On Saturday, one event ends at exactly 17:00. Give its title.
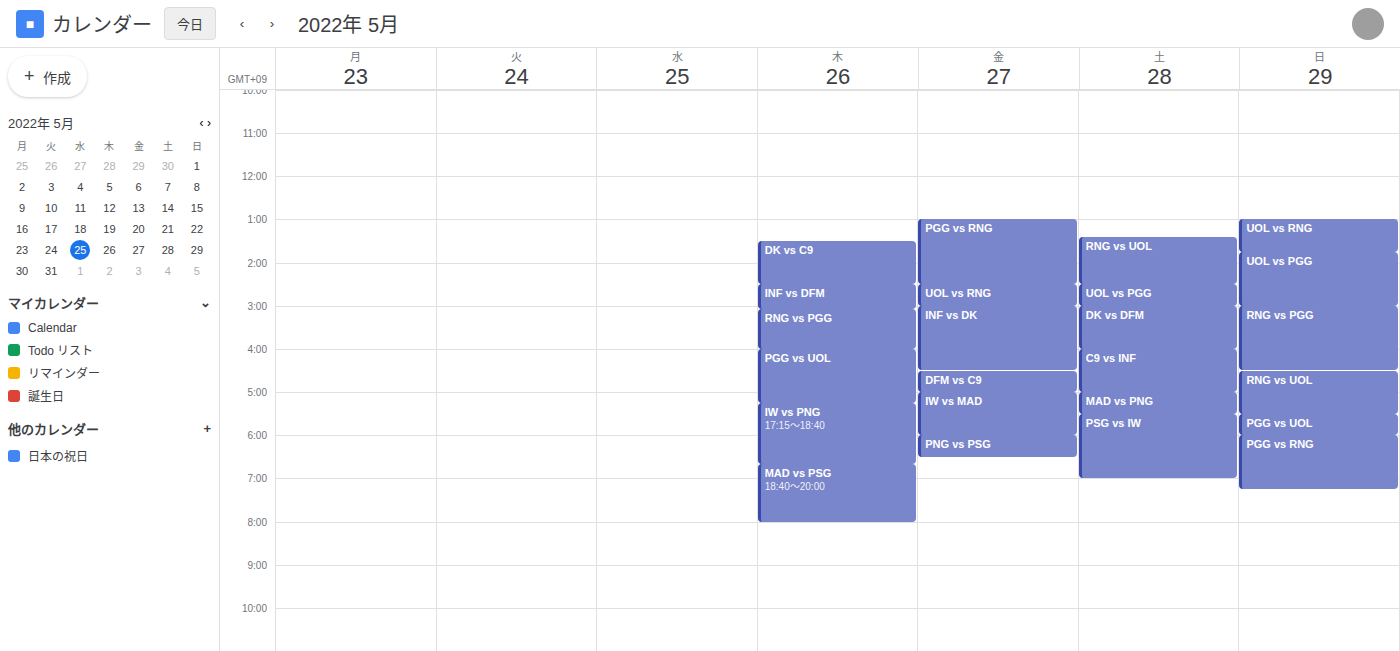
"C9 vs INF"